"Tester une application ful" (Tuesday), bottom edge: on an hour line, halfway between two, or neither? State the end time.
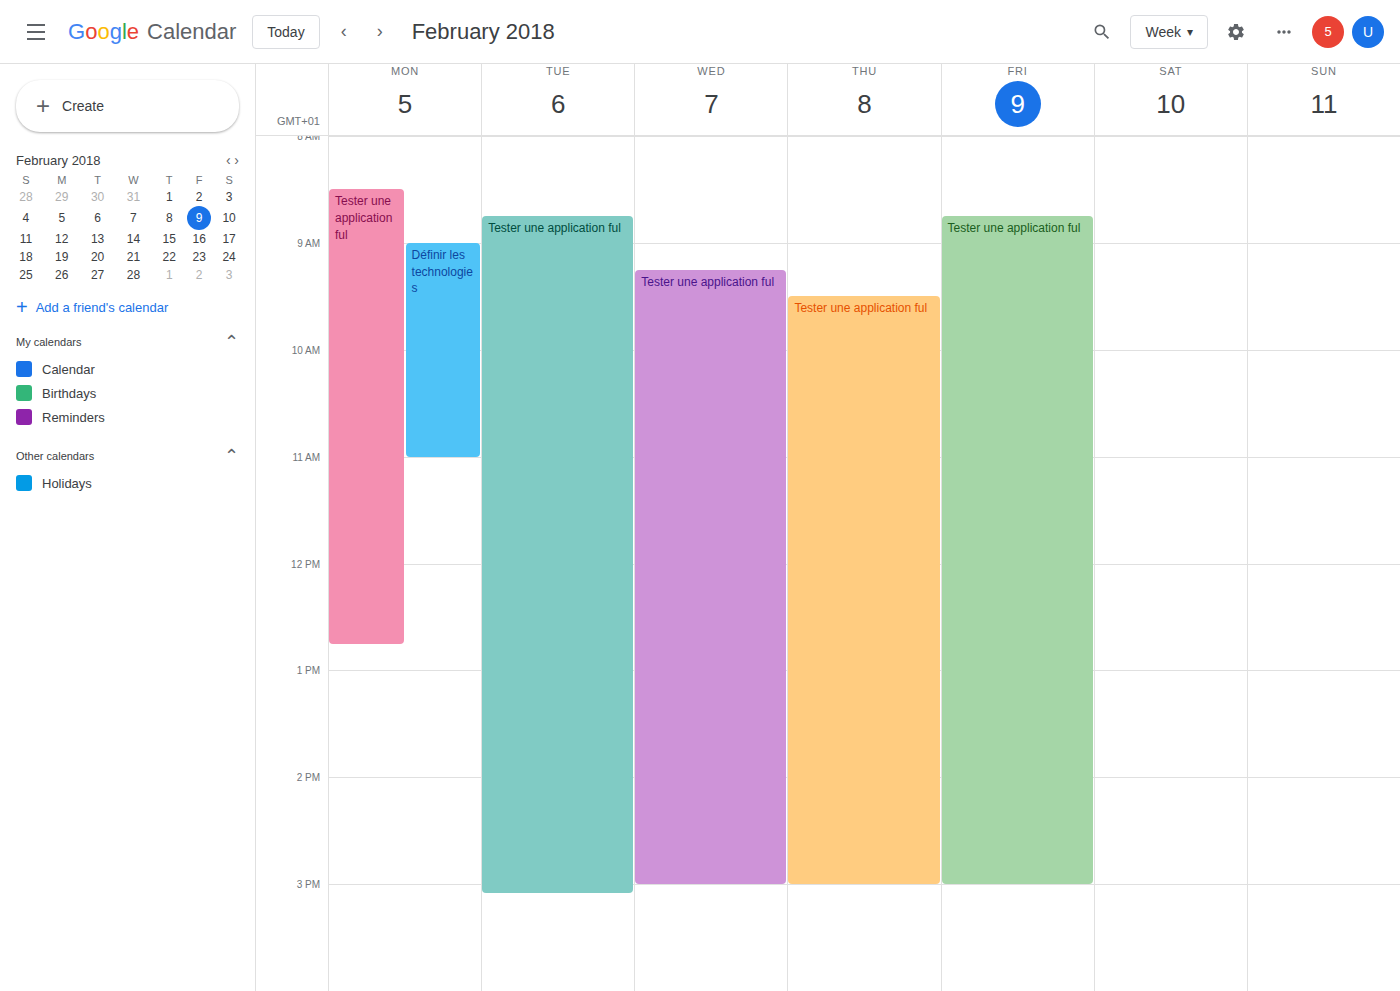
15:05 -- neither: 5 minutes below the 15:00 line and 55 minutes above the 16:00 line.